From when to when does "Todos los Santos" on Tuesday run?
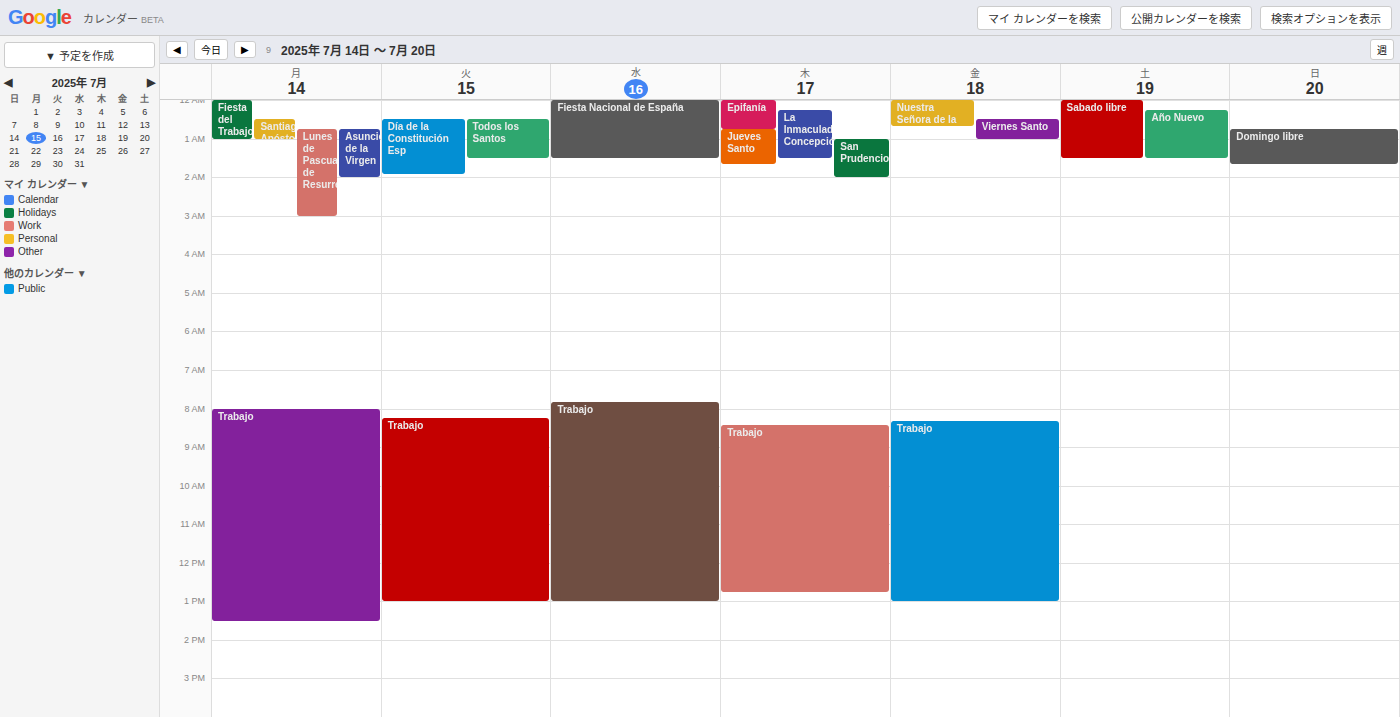
00:30 to 01:30